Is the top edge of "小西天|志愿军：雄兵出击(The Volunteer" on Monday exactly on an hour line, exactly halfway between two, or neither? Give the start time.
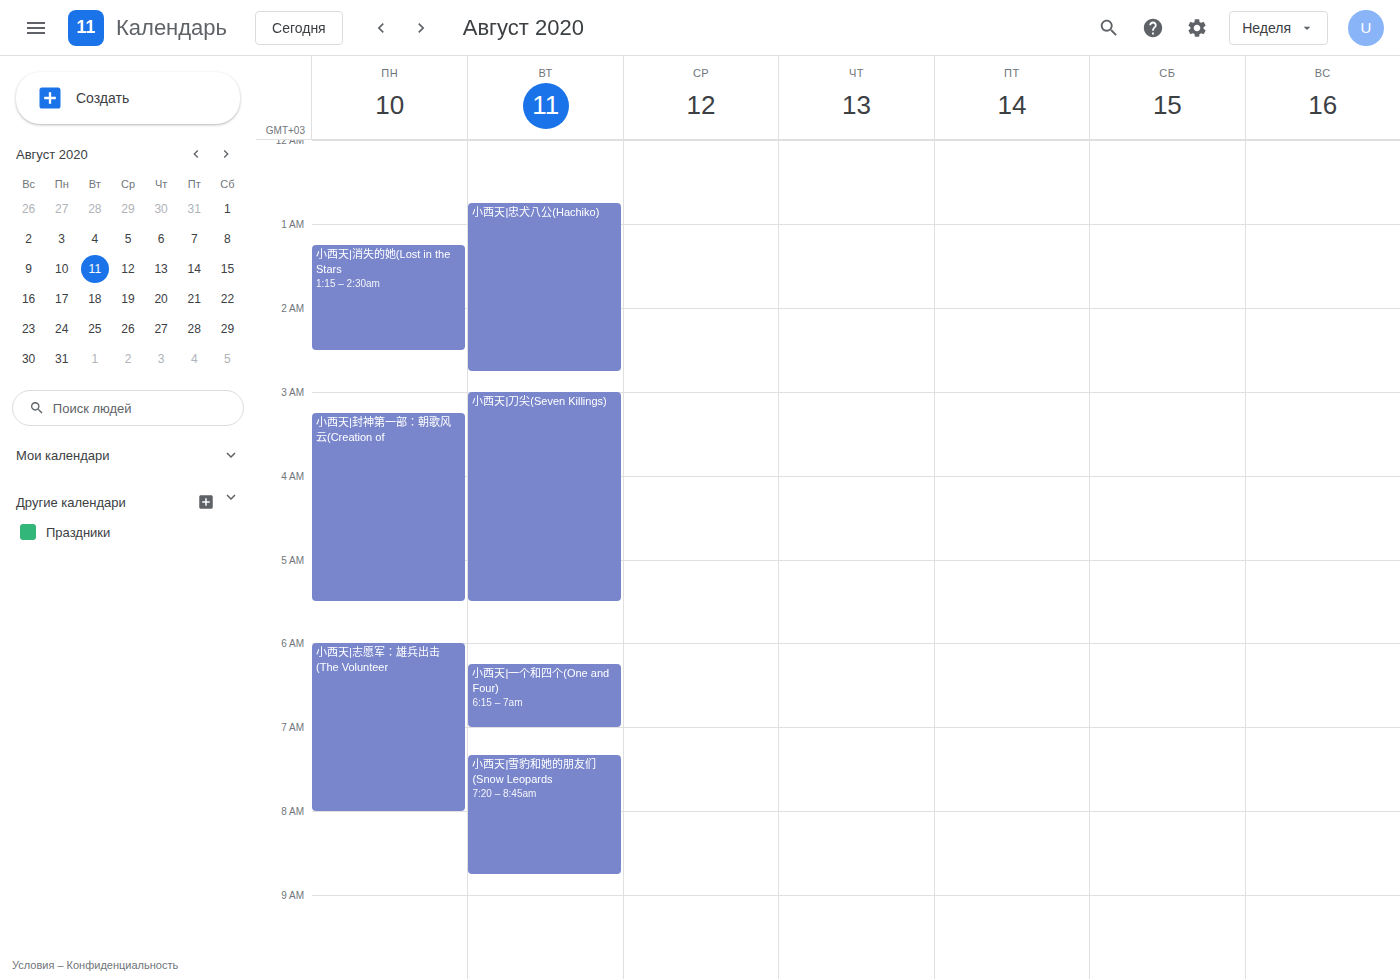
6:00 AM -- exactly on the 6 AM line.